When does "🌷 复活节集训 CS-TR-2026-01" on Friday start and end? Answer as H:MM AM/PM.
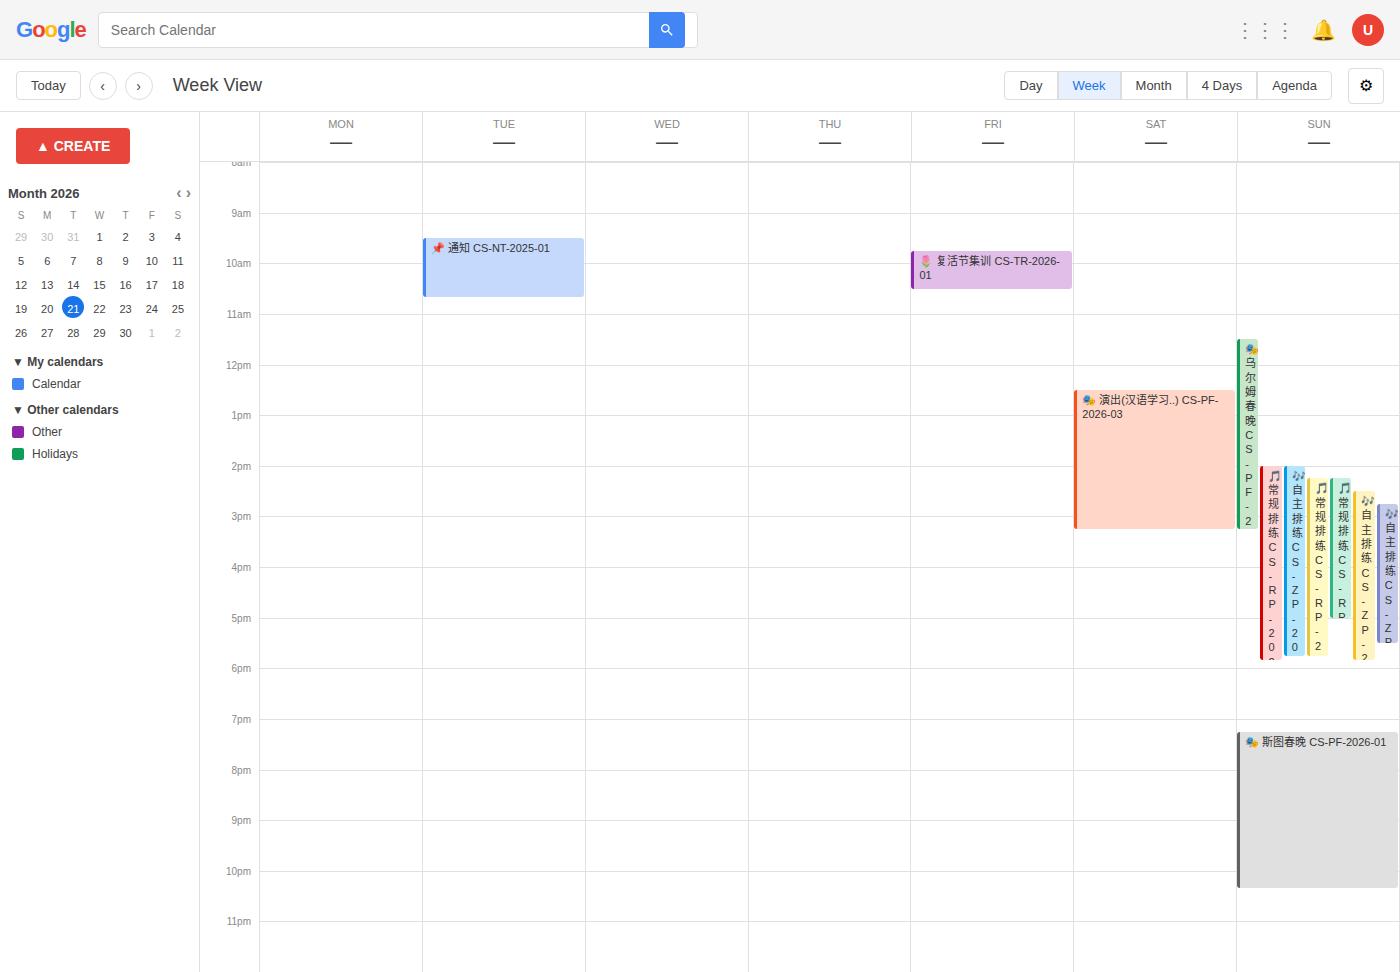
9:45 AM to 10:30 AM